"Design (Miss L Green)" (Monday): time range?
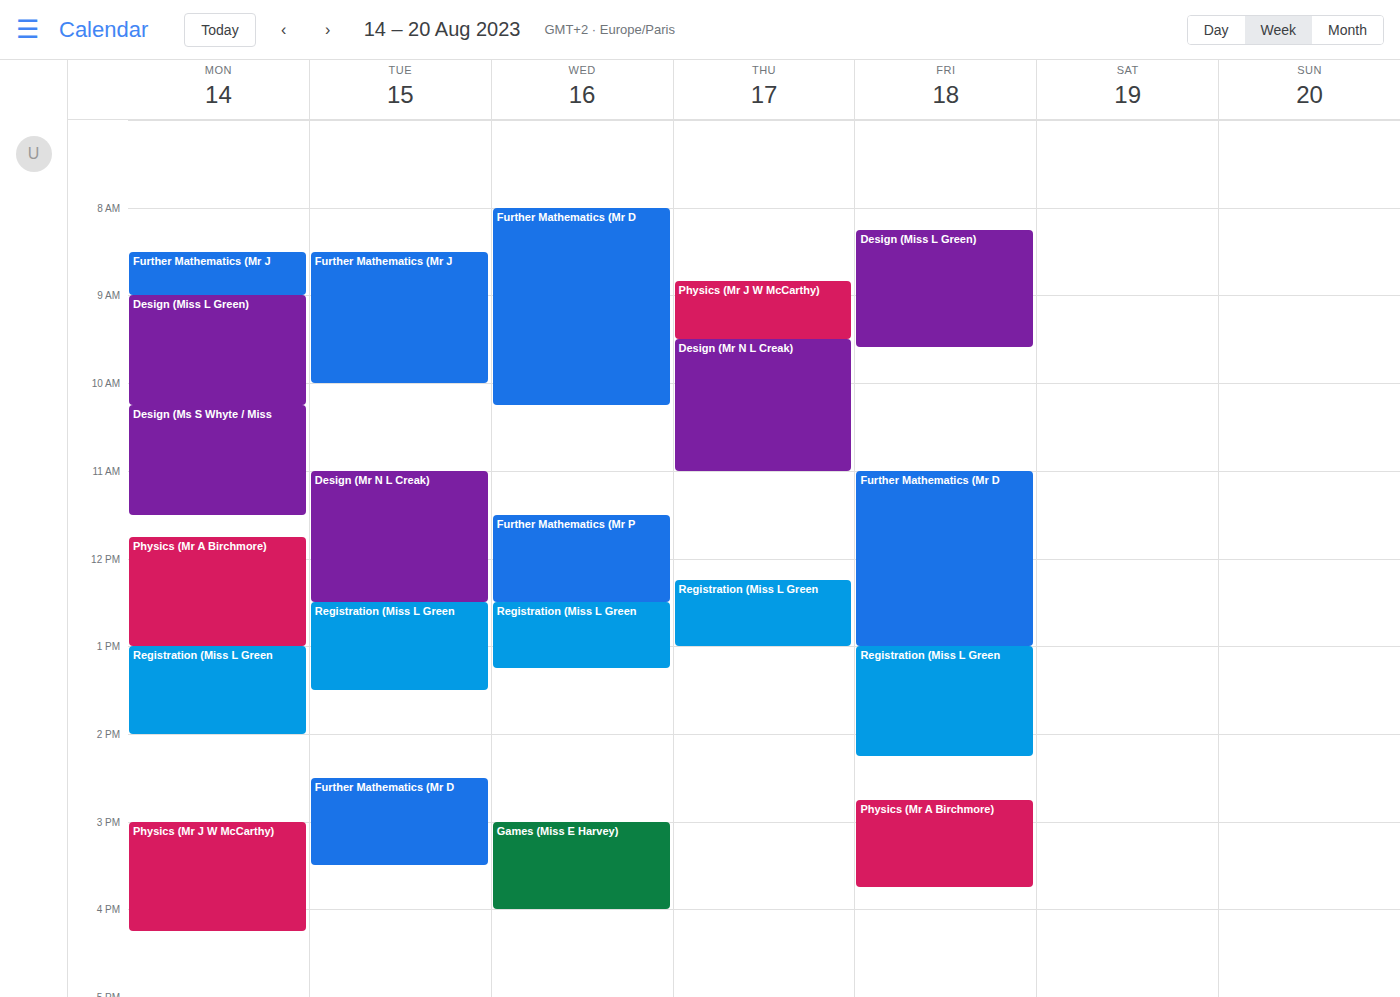
9:00 AM to 10:15 AM